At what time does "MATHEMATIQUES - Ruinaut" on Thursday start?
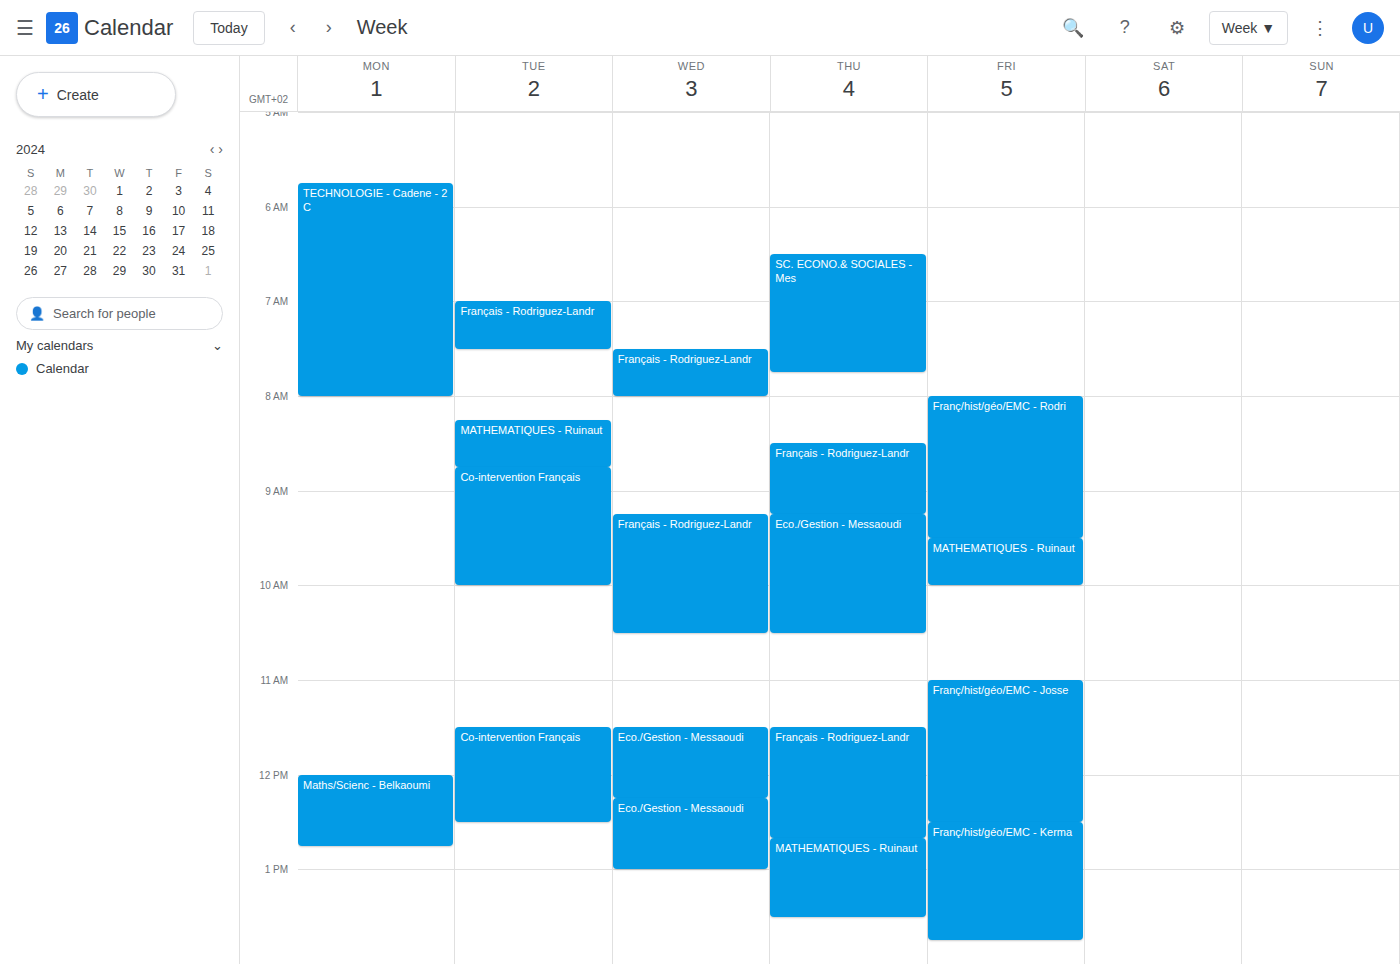
12:40 PM